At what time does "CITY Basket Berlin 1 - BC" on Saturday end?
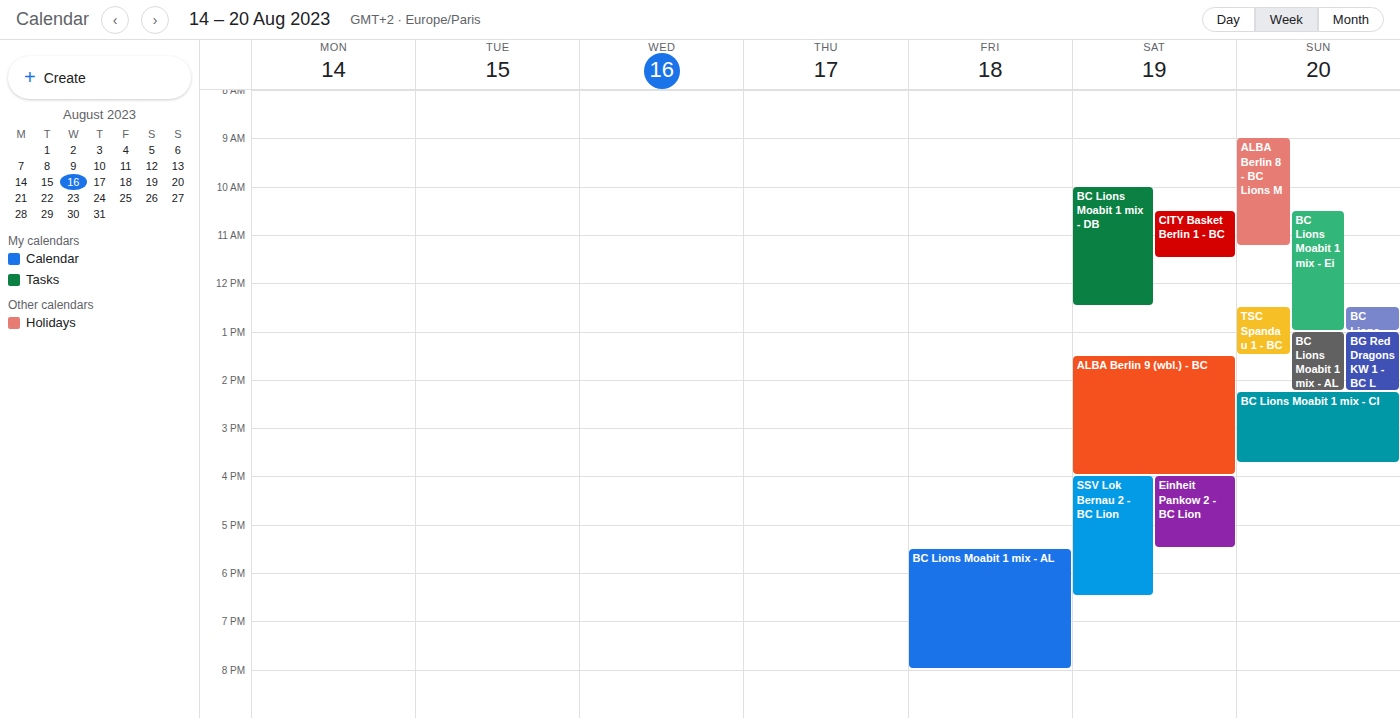
11:30 AM